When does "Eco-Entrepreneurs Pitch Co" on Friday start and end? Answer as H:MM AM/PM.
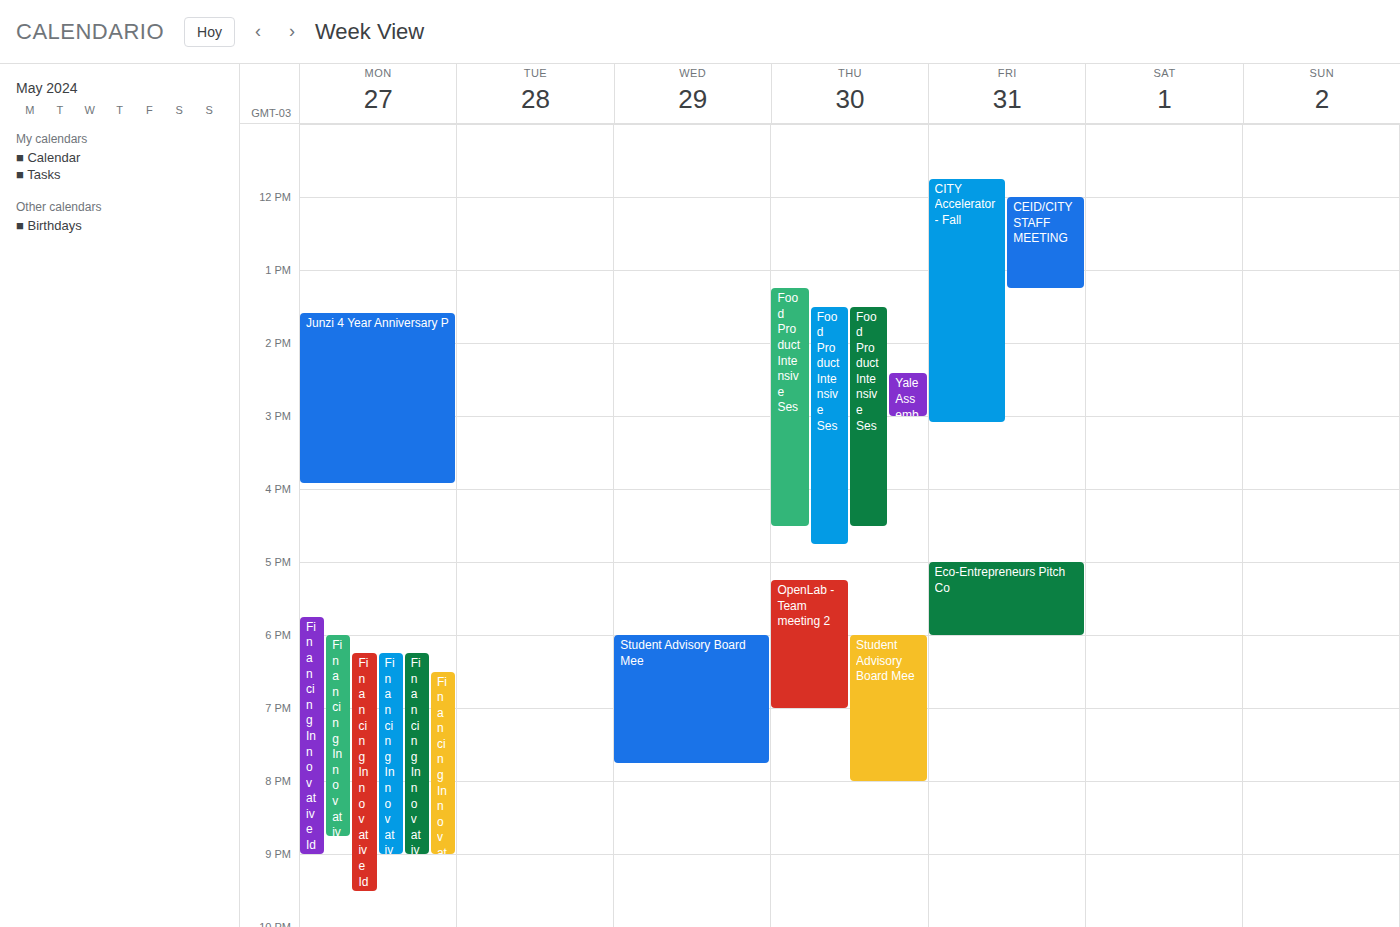
5:00 PM to 6:00 PM